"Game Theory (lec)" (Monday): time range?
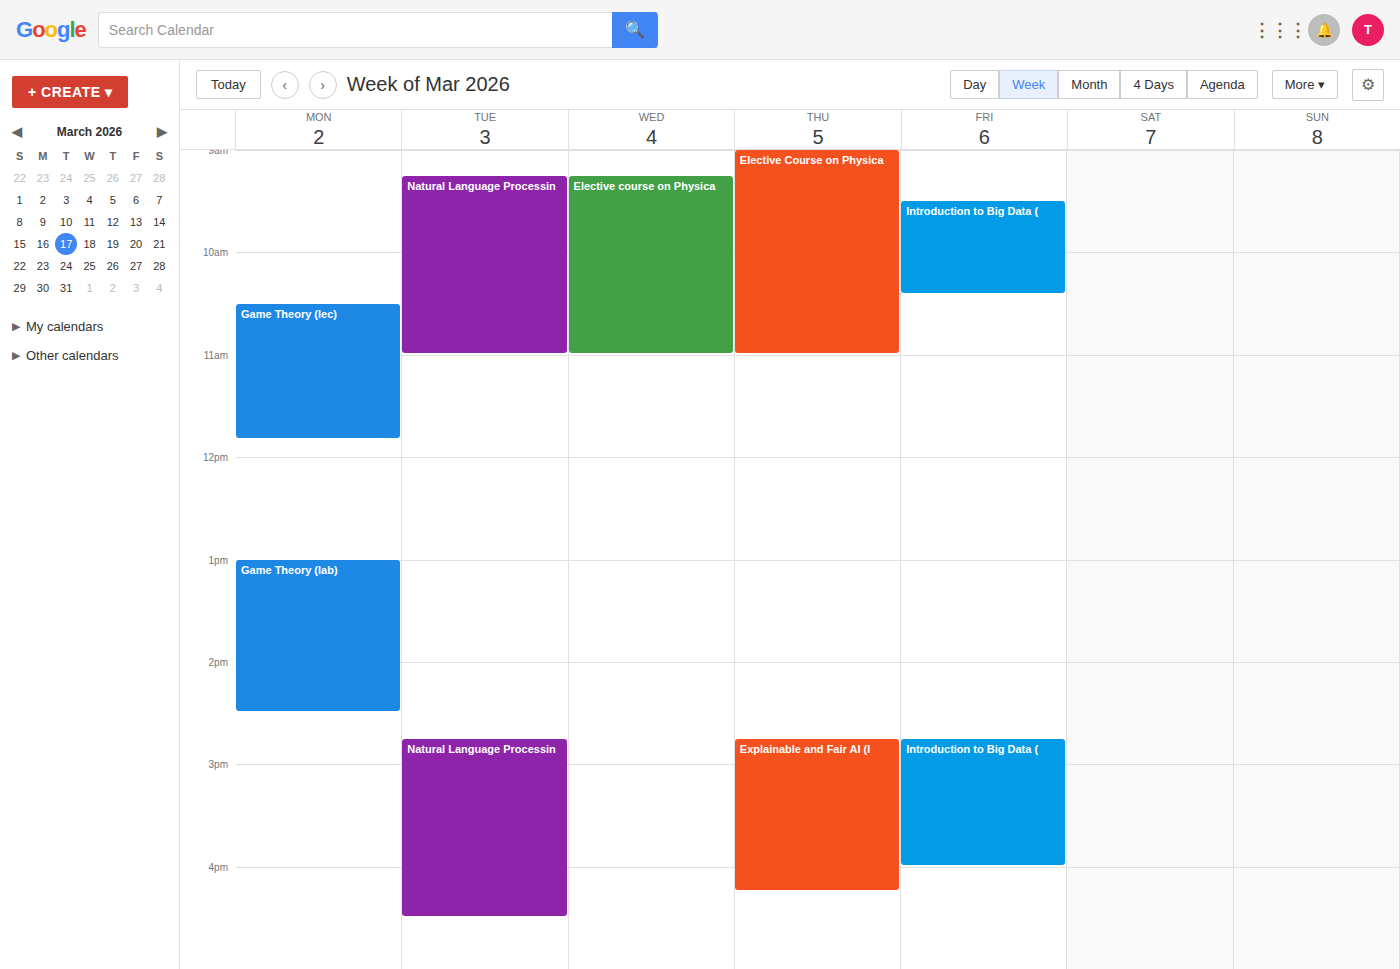
10:30 AM to 11:50 AM